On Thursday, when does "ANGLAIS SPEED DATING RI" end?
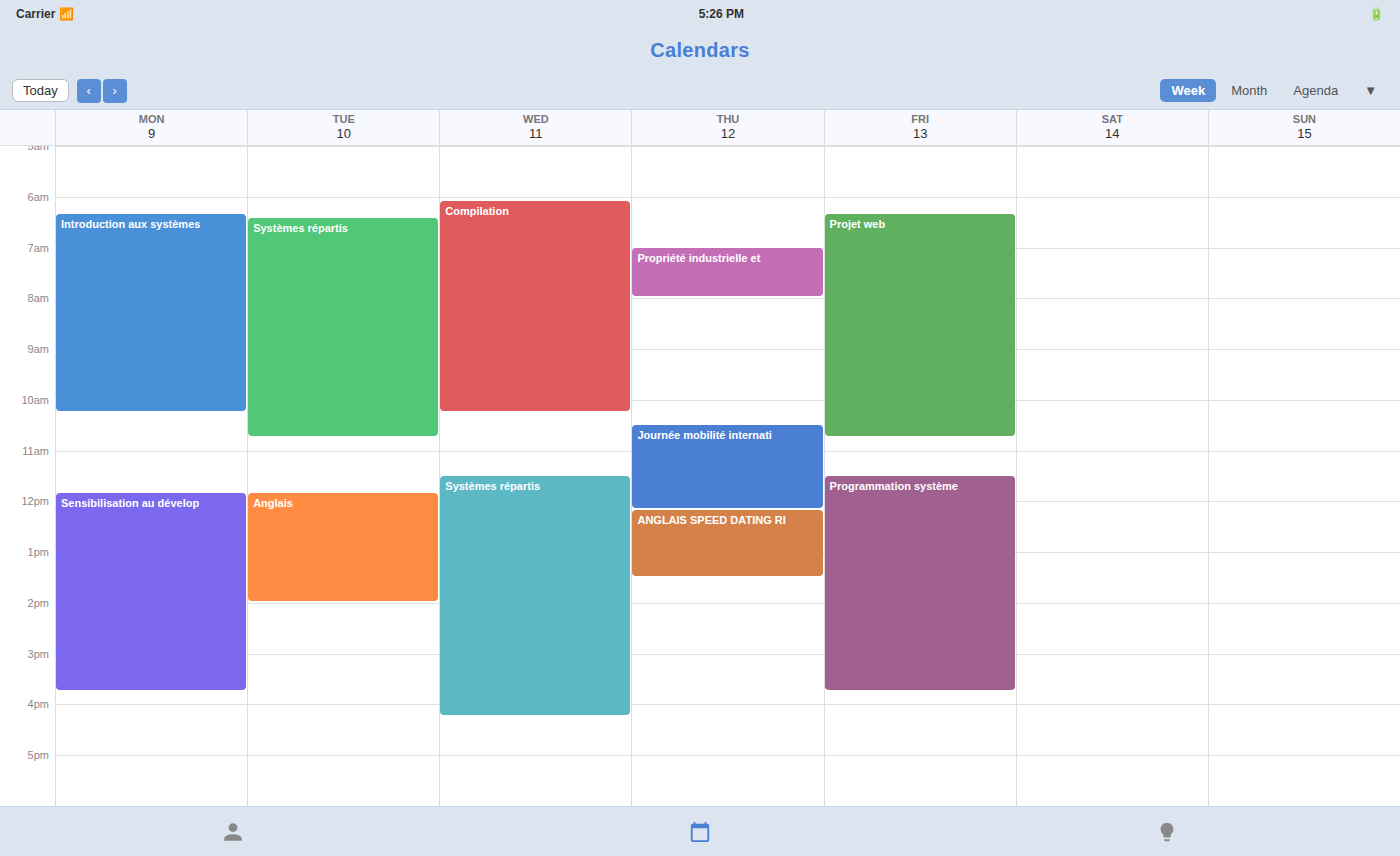
1:30 PM